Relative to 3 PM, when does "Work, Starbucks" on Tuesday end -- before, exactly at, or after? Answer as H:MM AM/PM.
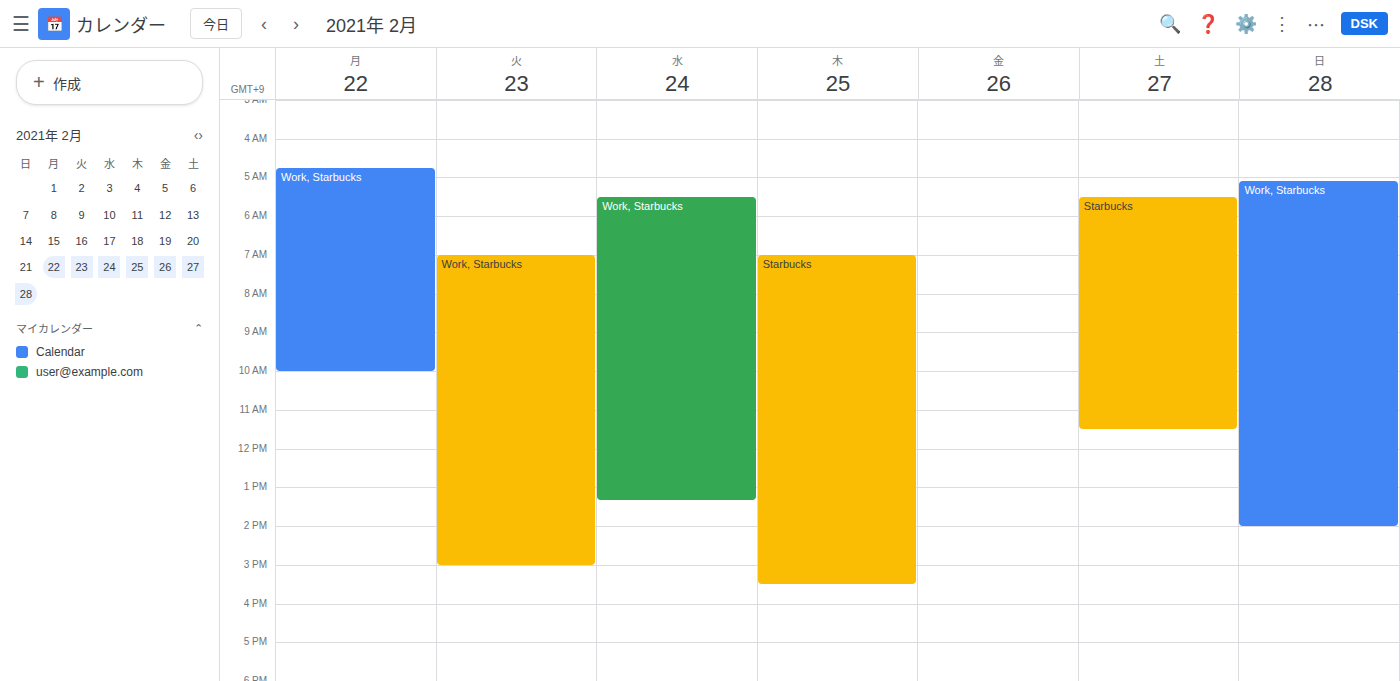
3:00 PM -- exactly at 3 PM, on the 3 PM line.